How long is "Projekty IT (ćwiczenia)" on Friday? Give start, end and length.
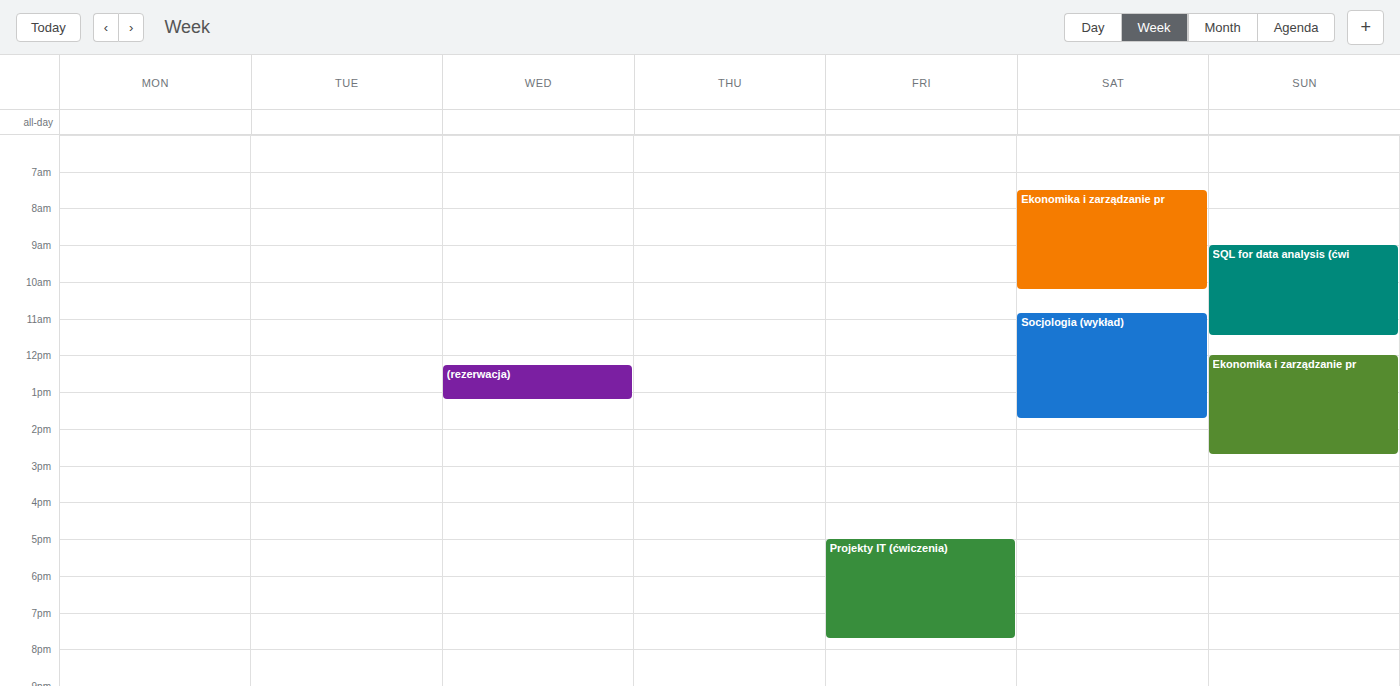
5:00 PM to 7:45 PM, 2 hours 45 minutes